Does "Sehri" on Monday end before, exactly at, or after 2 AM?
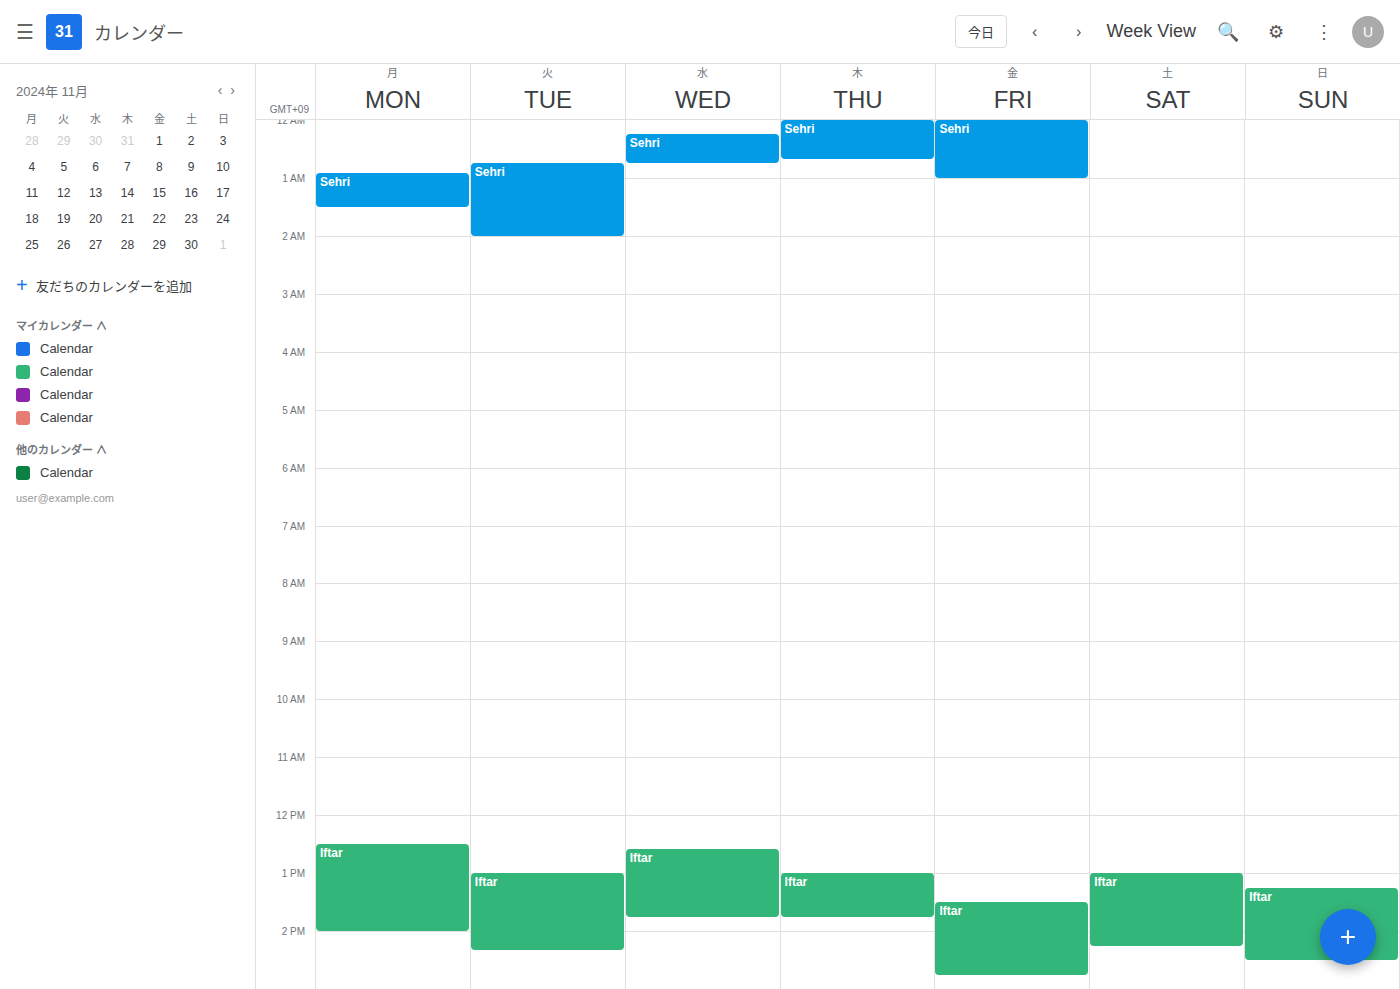
1:30 AM -- before 2 AM, 30 minutes above the 2 AM line.